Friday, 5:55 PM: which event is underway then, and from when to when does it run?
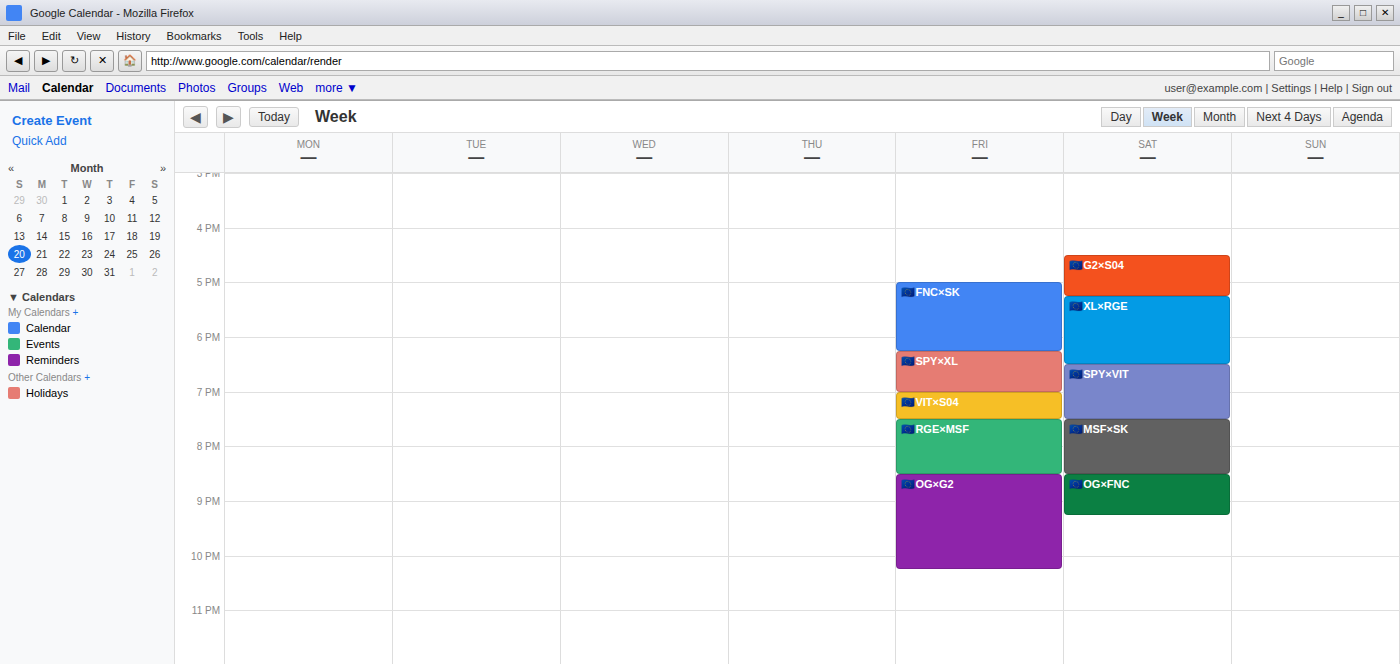
"🇪🇺FNC×SK", 5:00 PM to 6:15 PM